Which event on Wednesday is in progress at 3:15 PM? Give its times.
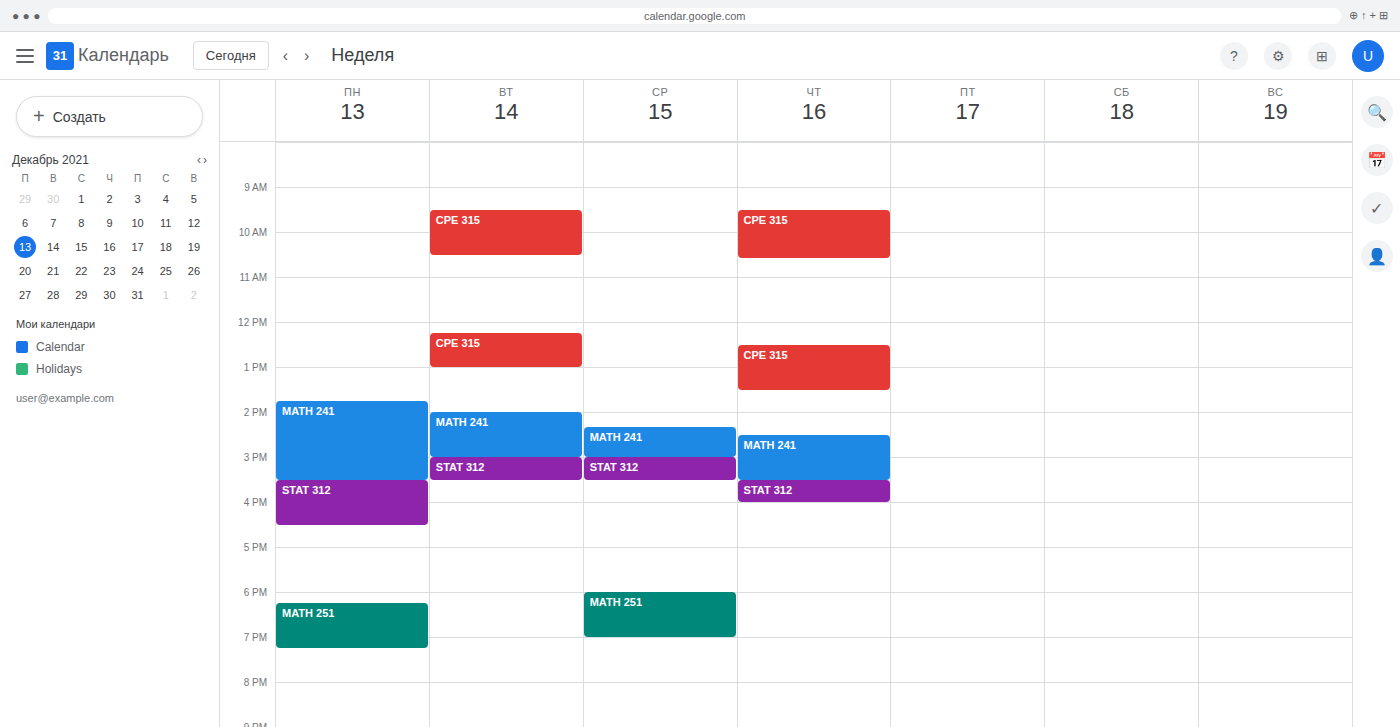
"STAT 312", 3:00 PM to 3:30 PM